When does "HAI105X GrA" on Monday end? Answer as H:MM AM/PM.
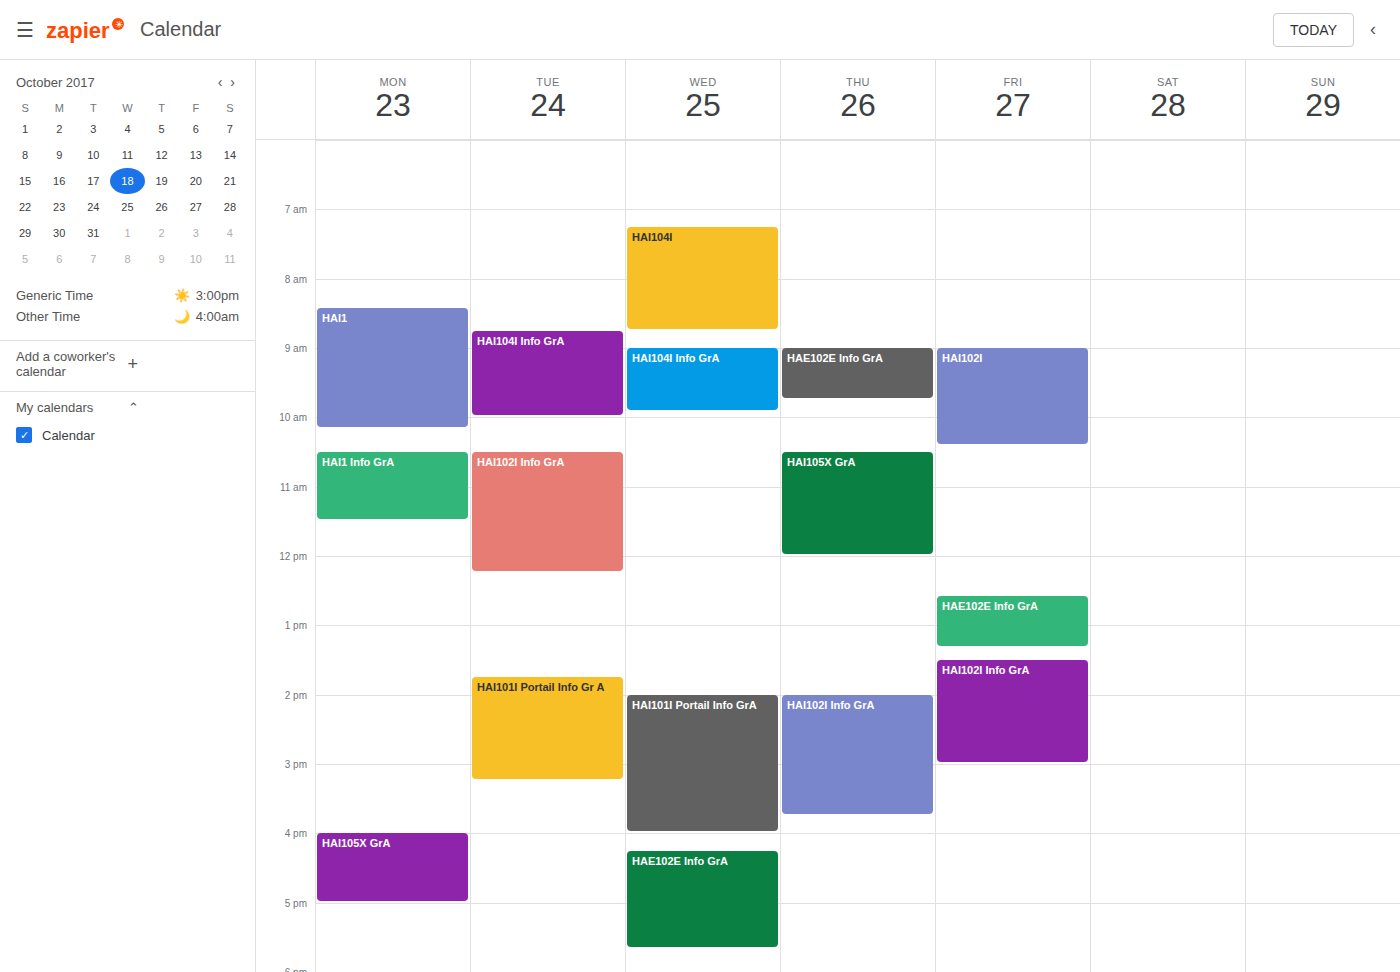
5:00 PM